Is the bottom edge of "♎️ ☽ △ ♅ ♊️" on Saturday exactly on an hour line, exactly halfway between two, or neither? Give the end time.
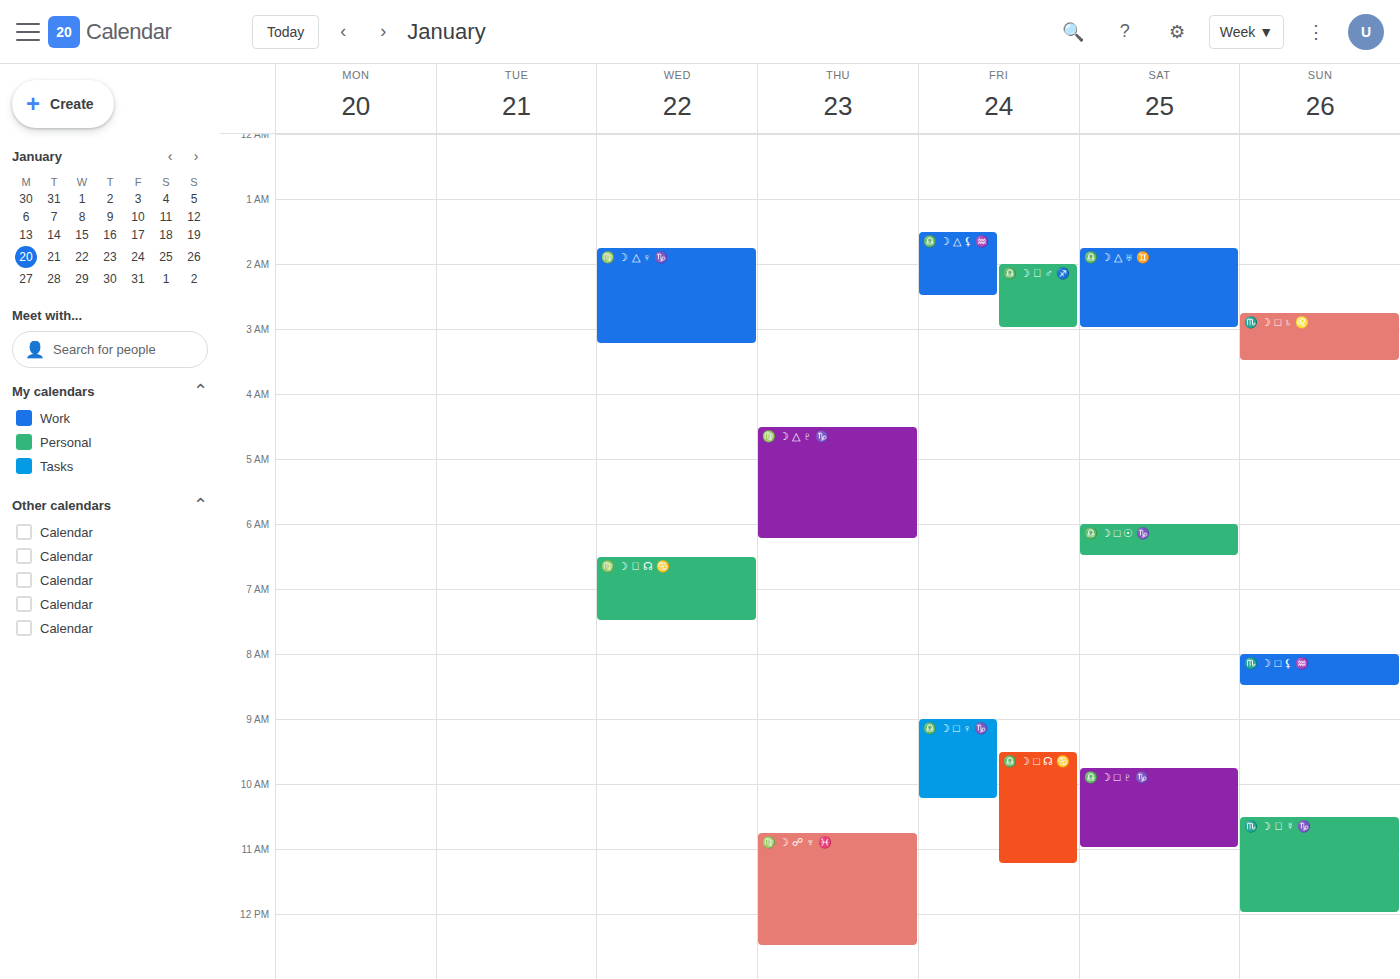
3:00 AM -- exactly on the 3 AM line.